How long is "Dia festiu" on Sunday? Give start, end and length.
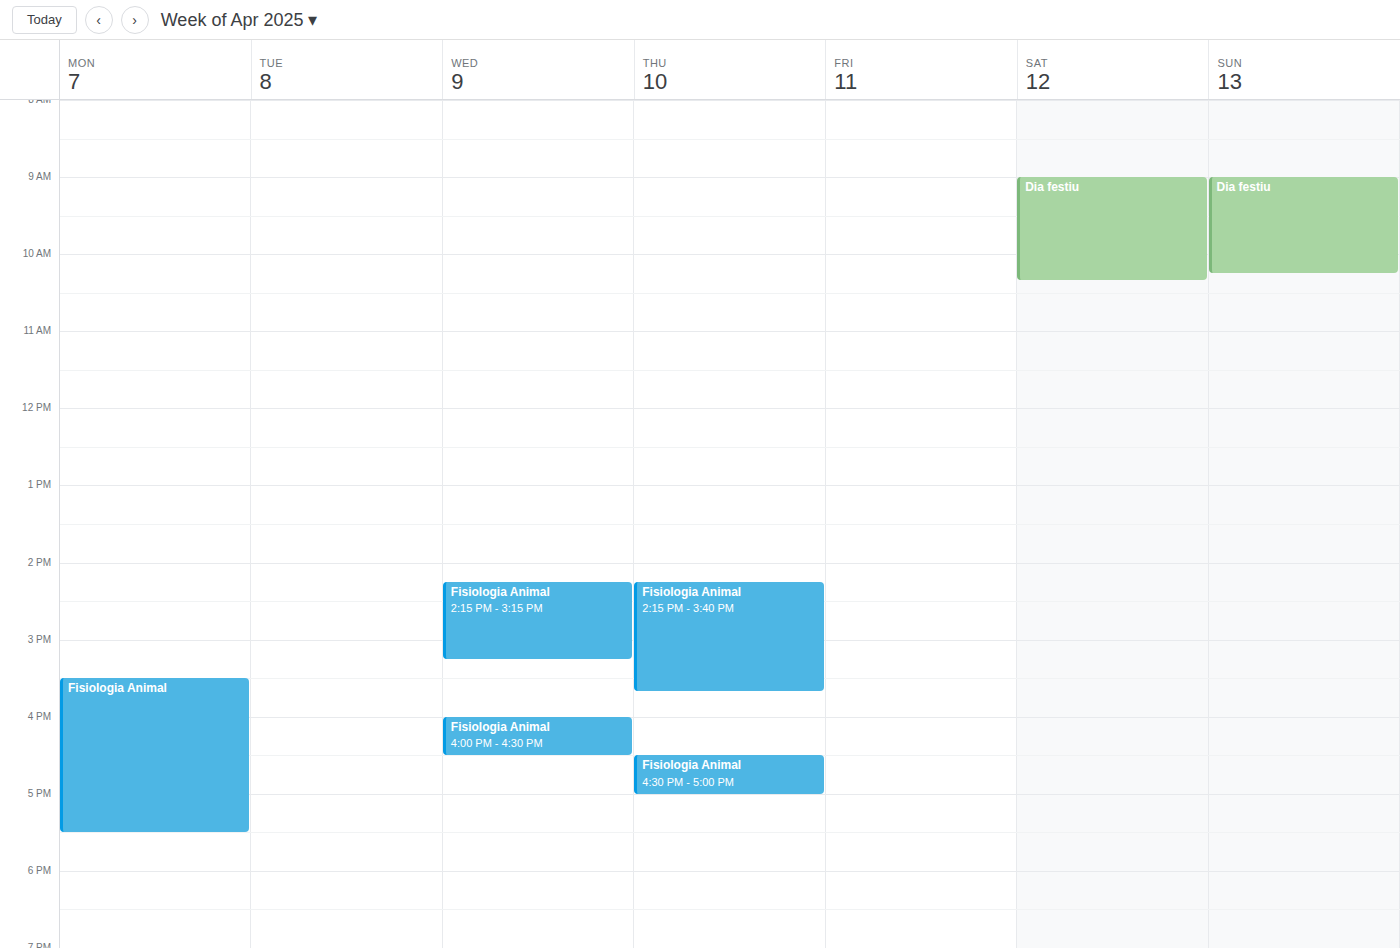
9:00 AM to 10:15 AM, 1 hour 15 minutes